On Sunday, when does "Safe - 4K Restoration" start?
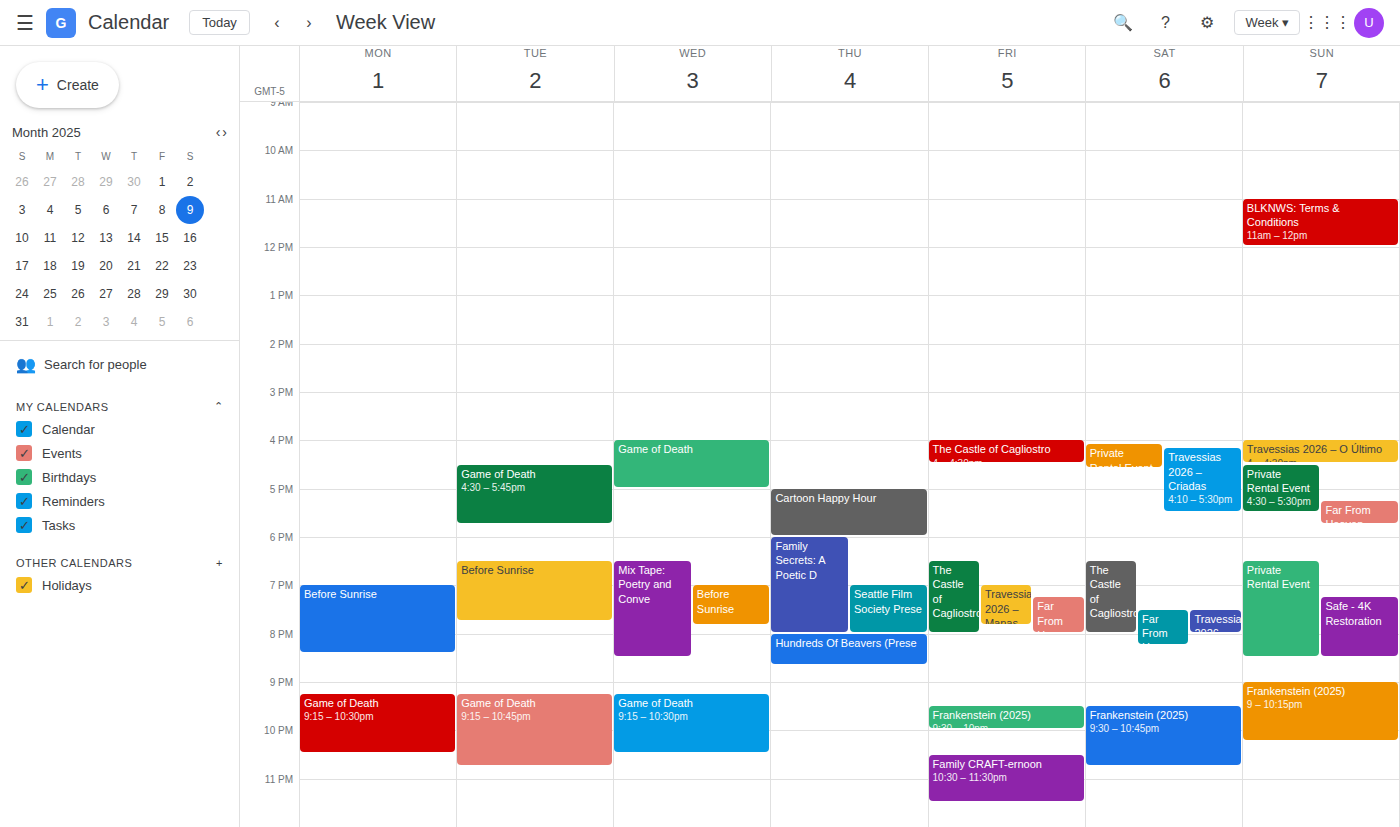
7:15 PM